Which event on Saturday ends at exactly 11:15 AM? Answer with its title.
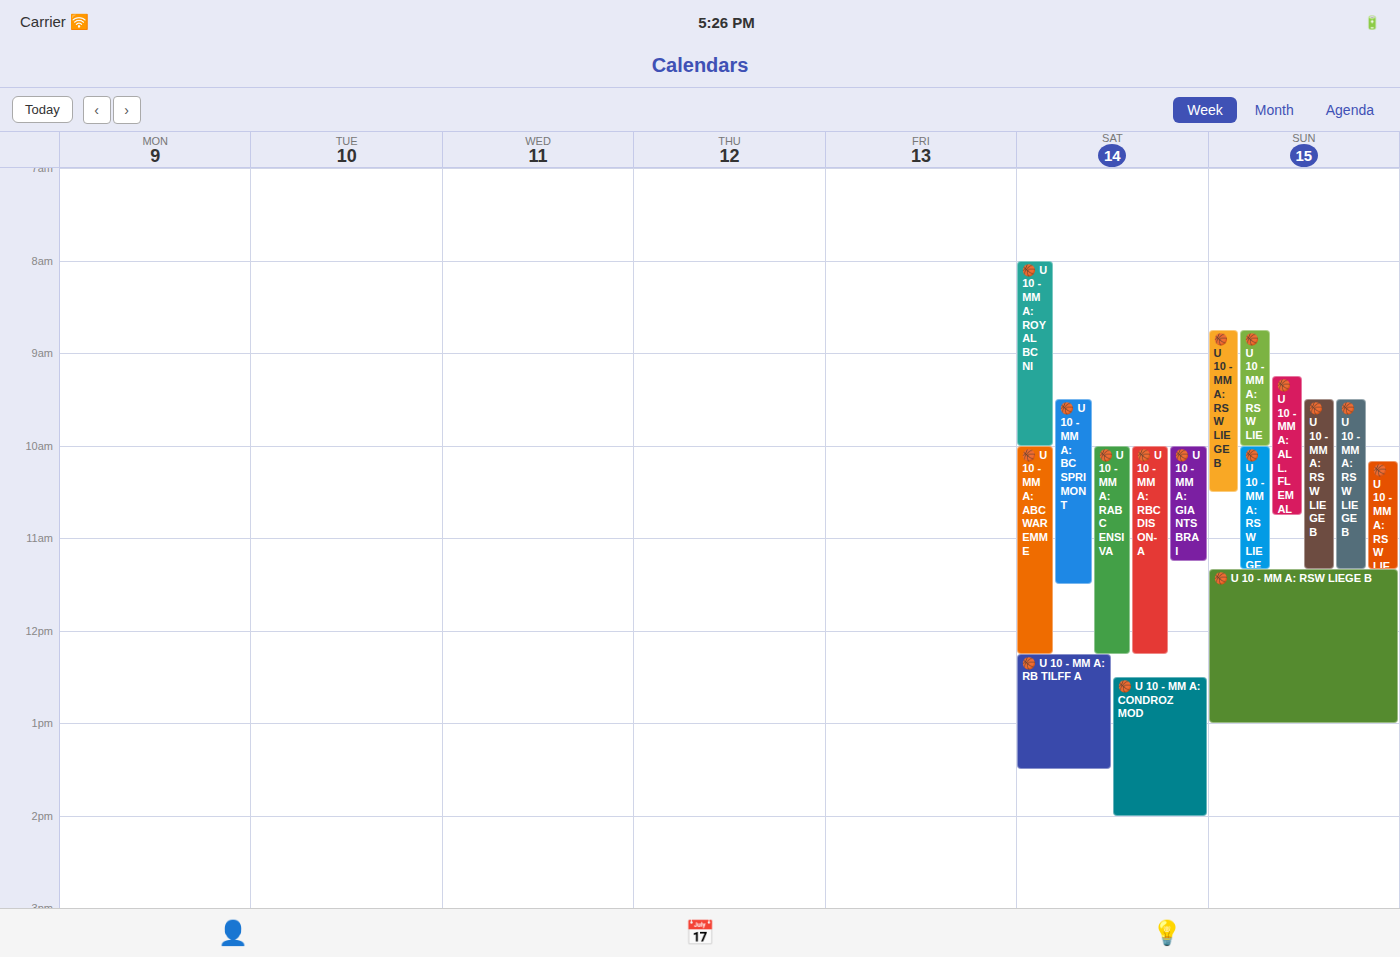
"🏀 U 10 - MM A: GIANTS BRAI"